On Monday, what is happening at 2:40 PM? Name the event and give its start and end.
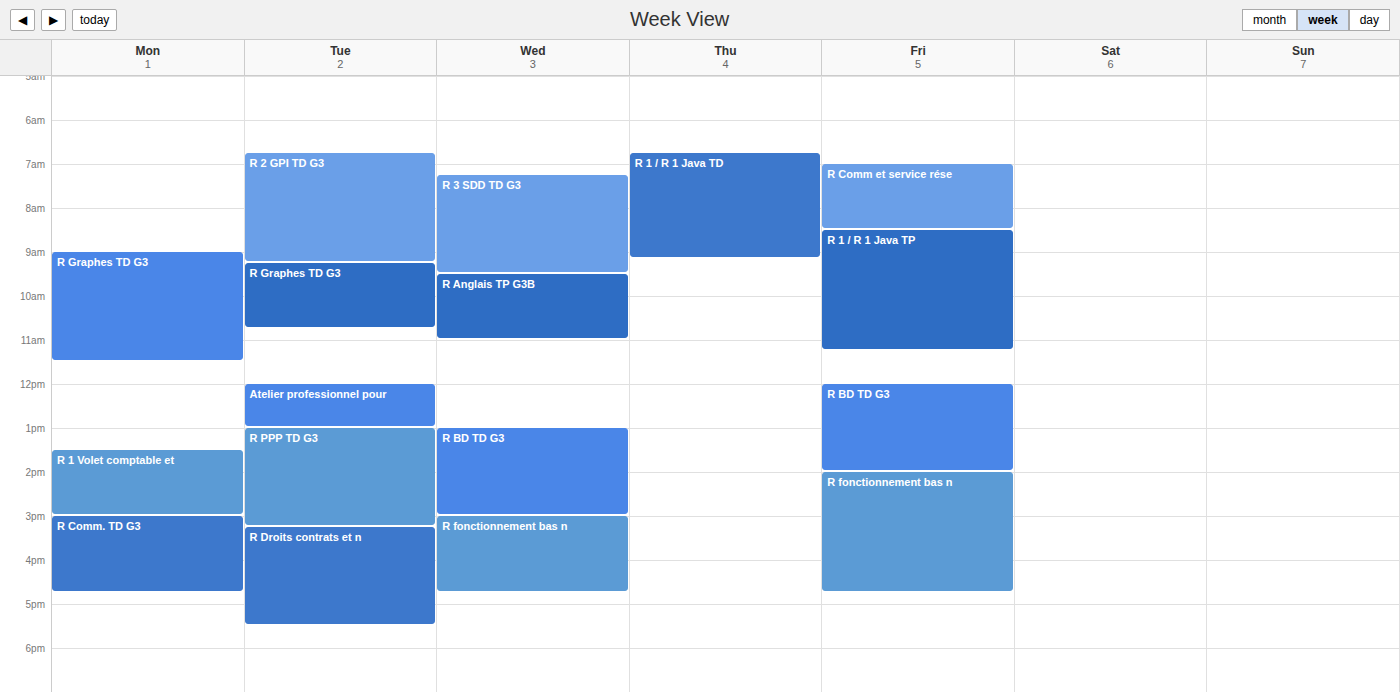
"R 1 Volet comptable et", 1:30 PM to 3:00 PM